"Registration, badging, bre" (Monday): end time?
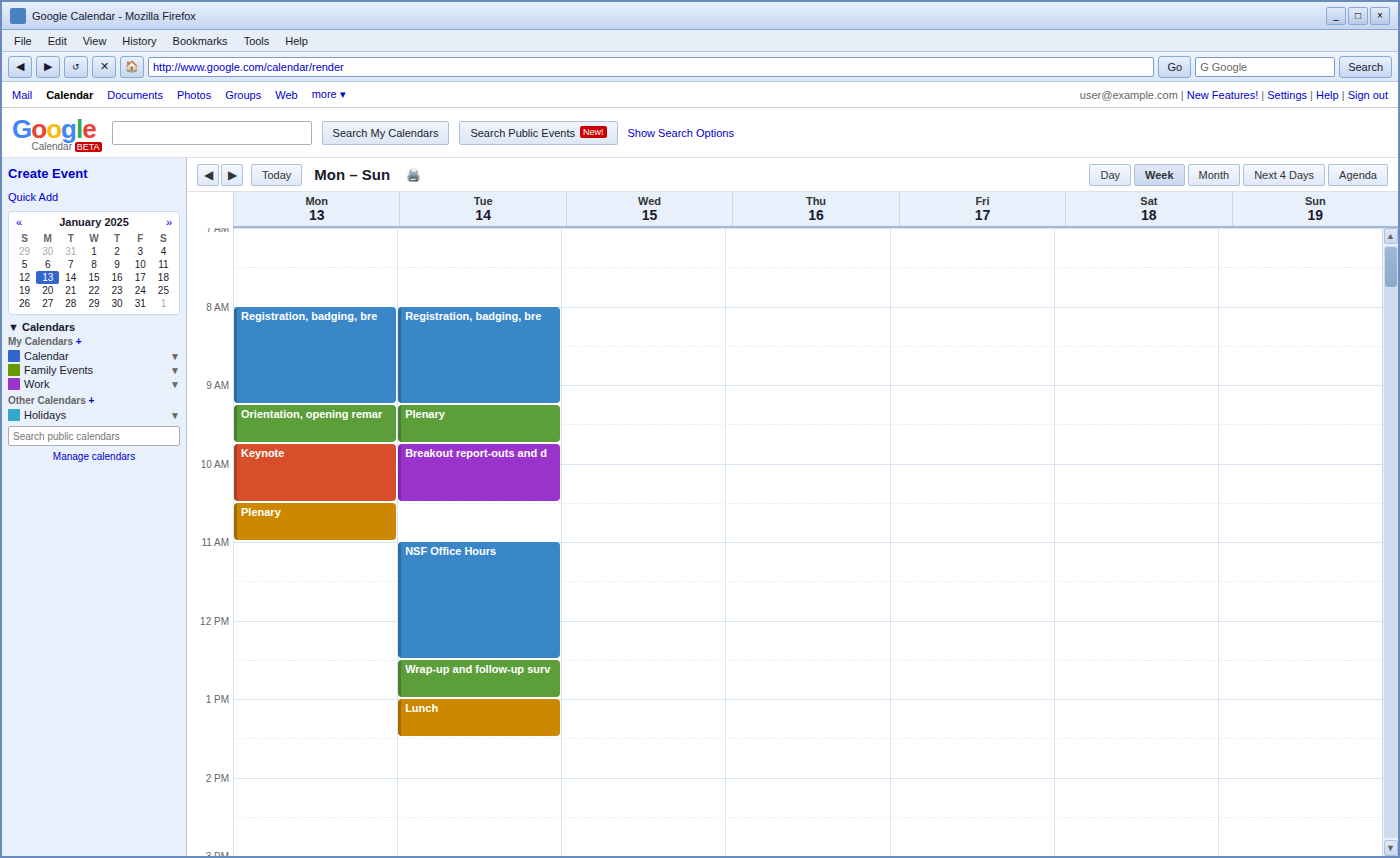
9:15 AM